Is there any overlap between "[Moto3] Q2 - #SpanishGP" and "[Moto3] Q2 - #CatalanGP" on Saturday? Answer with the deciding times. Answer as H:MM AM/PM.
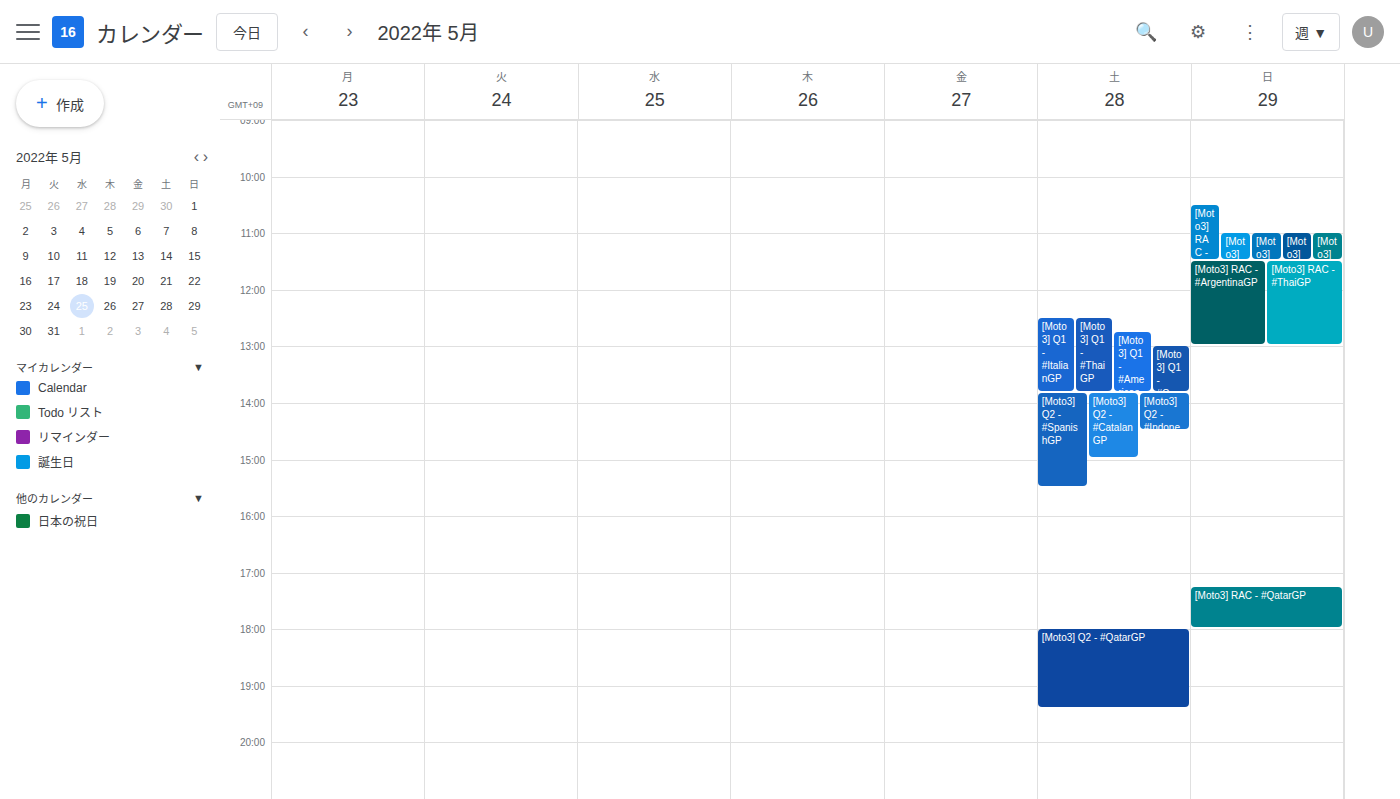
"[Moto3] Q2 - #CatalanGP" runs 1:50 PM to 3:00 PM, inside "[Moto3] Q2 - #SpanishGP" -- they overlap.